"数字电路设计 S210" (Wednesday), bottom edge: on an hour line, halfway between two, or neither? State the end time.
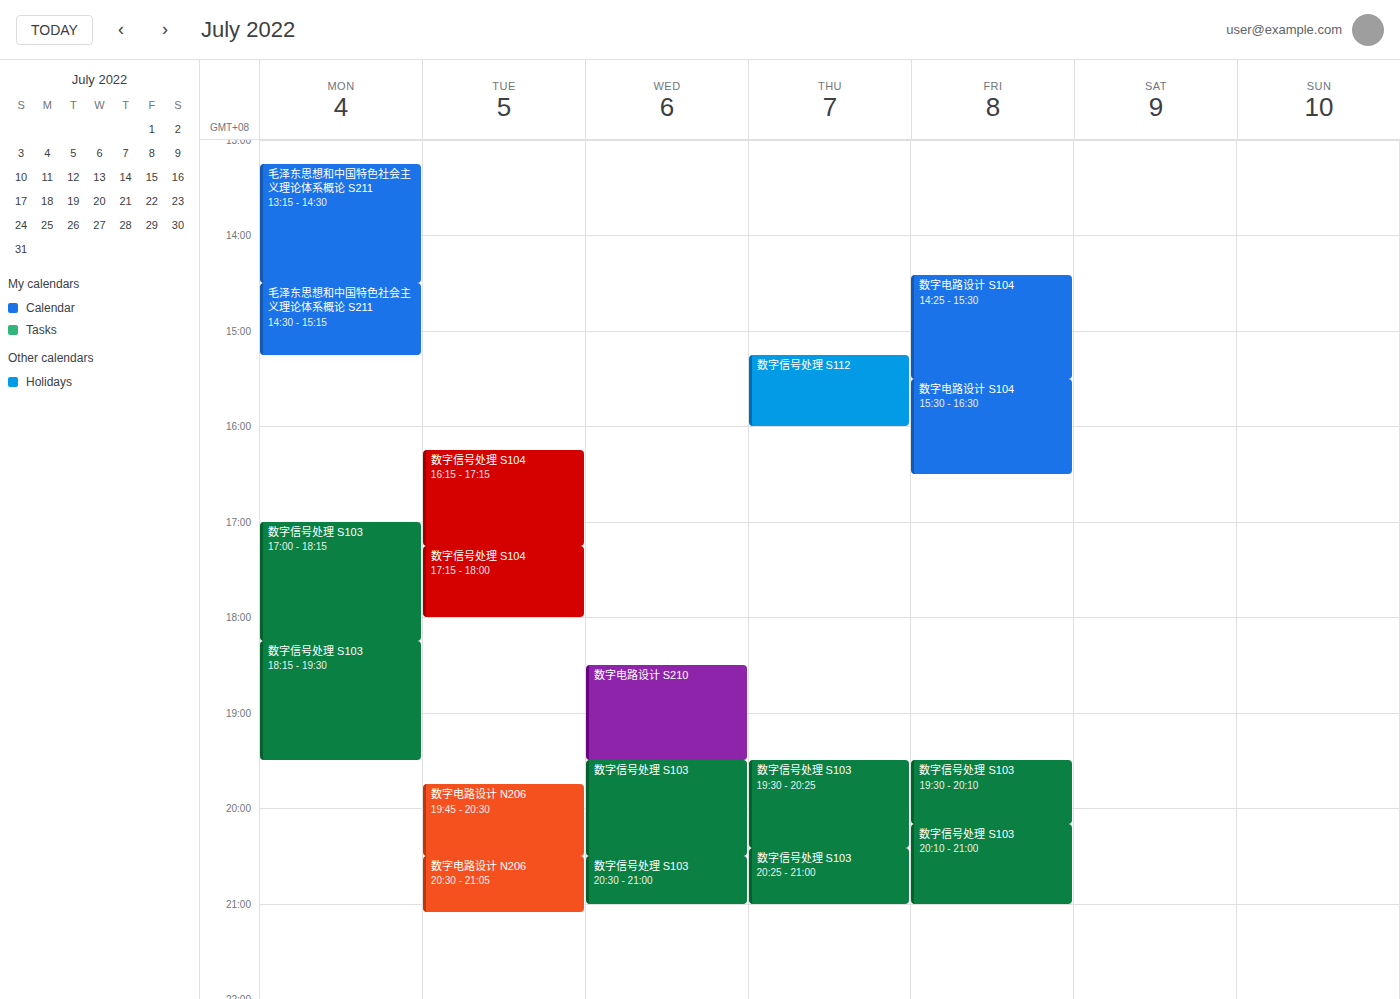
7:30 PM -- halfway between the 7 PM and 8 PM lines.